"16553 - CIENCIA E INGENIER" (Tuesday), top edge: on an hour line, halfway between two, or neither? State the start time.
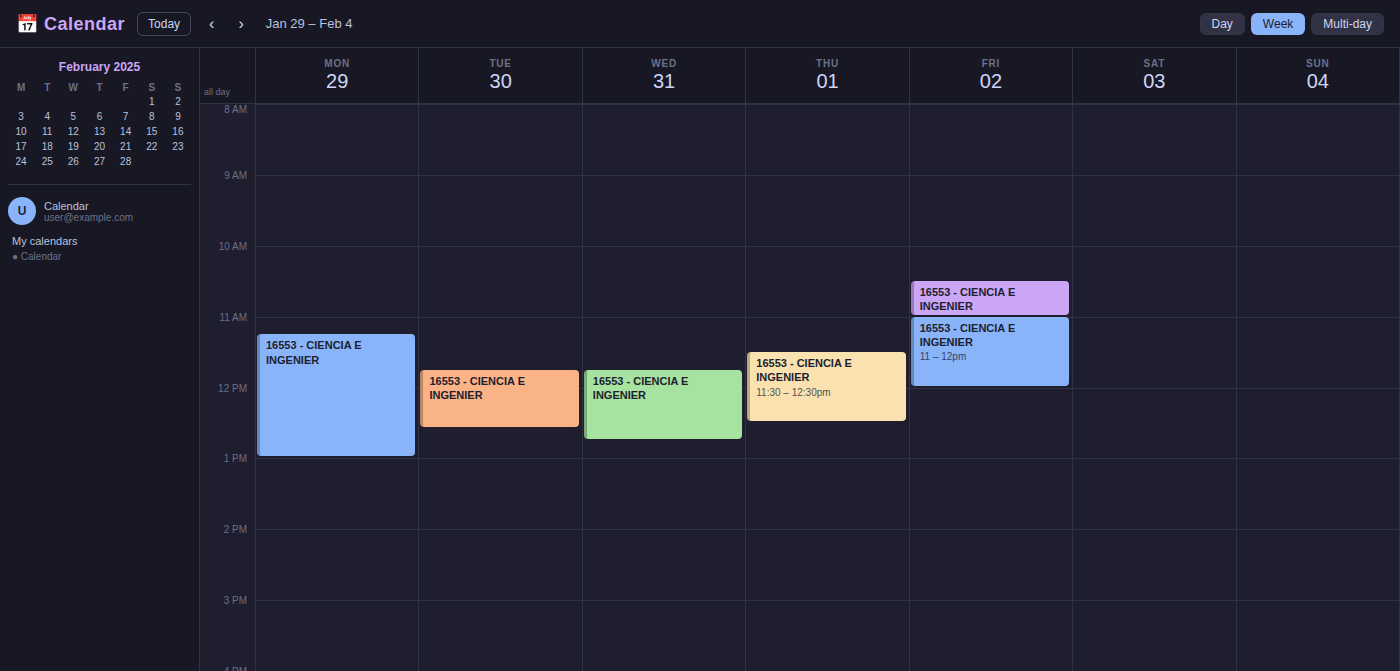
11:45 AM -- neither: three quarters of the way from the 11 AM line to the 12 PM line.